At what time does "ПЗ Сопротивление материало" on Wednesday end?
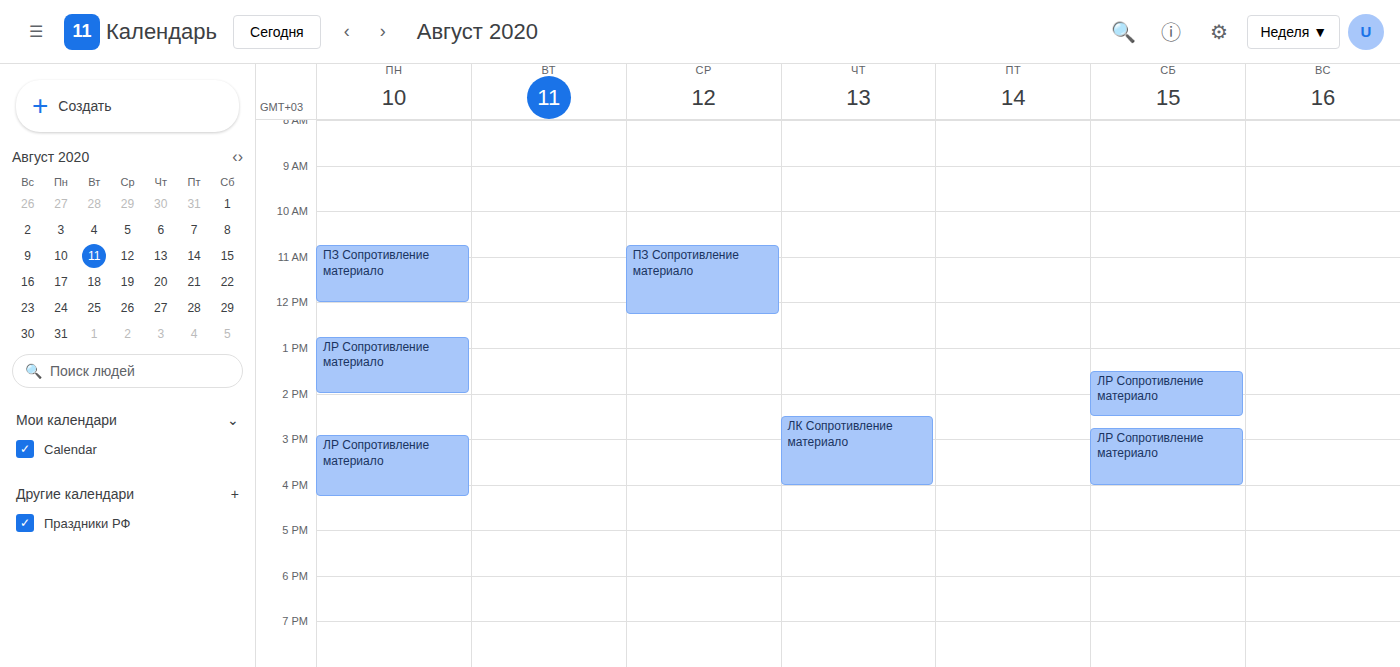
12:15 PM